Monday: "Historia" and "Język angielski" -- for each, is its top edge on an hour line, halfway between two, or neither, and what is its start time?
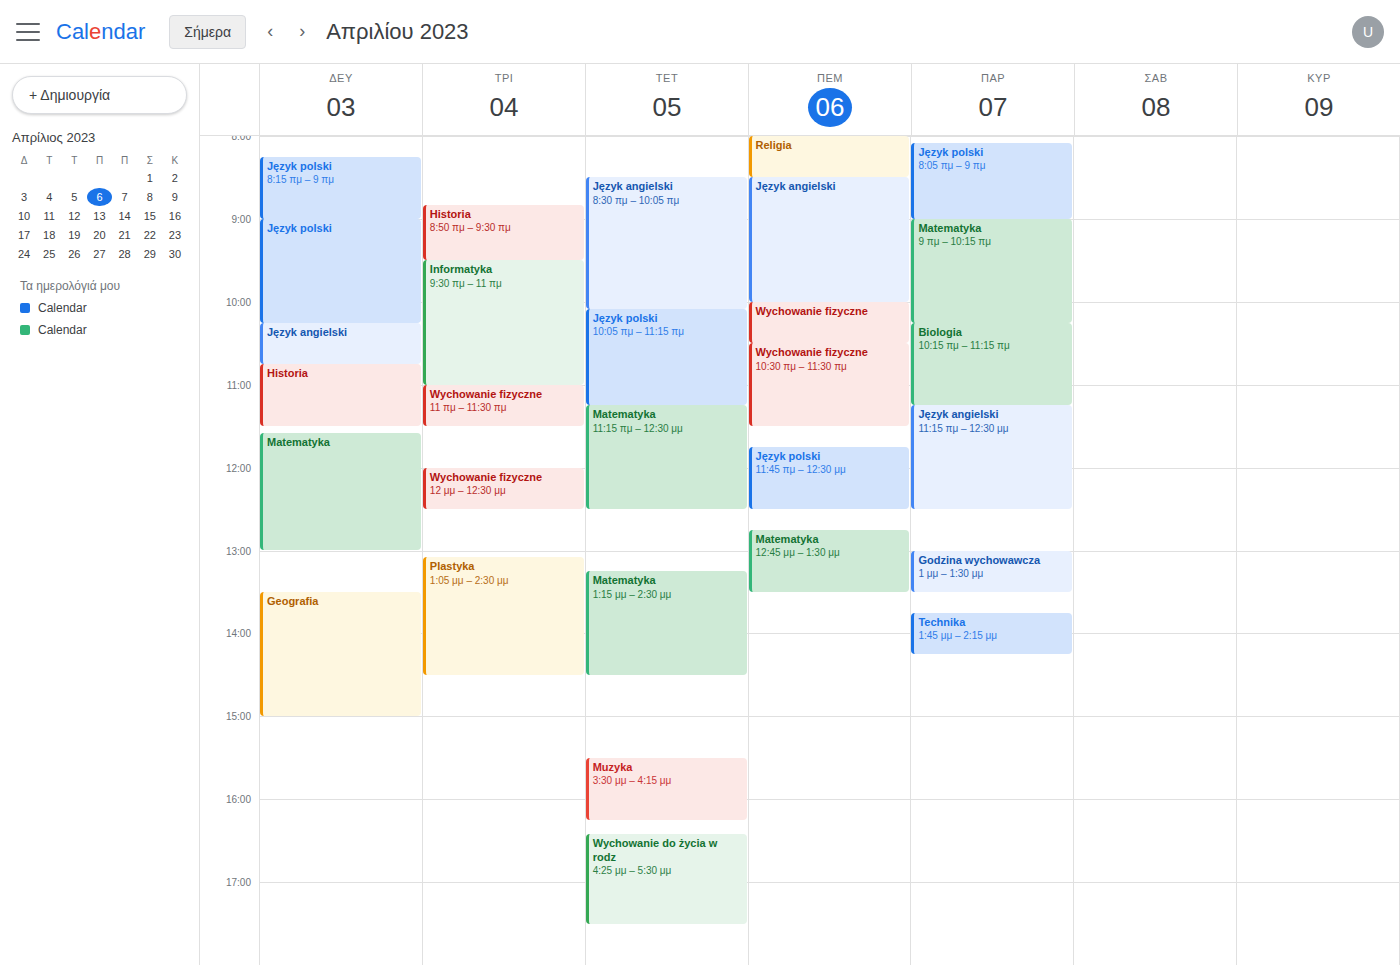
"Historia": 10:45 AM, neither: three quarters of the way from the 10 AM line to the 11 AM line. "Język angielski": 10:15 AM, neither: a quarter of the way from the 10 AM line to the 11 AM line.